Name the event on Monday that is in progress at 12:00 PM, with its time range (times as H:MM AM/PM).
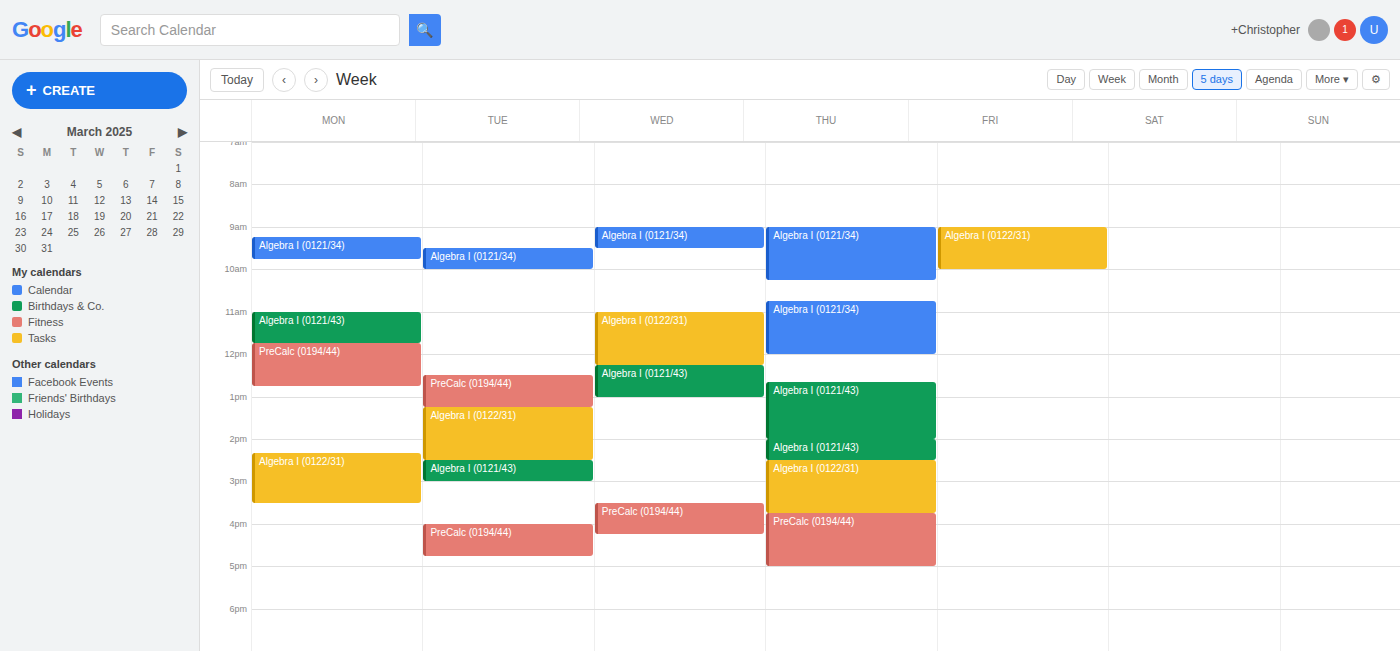
"PreCalc (0194/44)", 11:45 AM to 12:45 PM